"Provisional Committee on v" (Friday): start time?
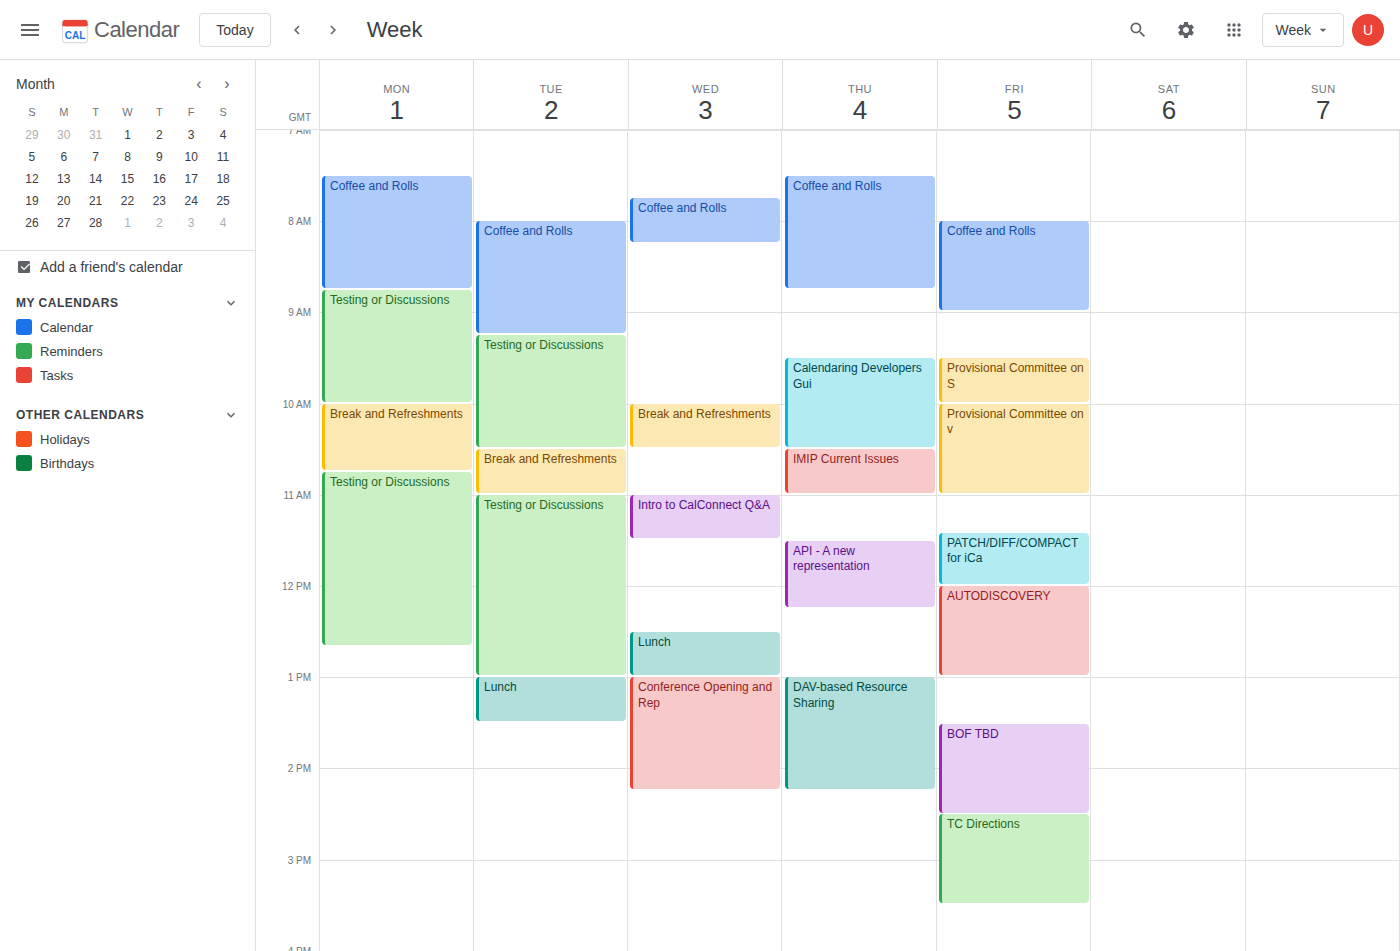
10:00 AM